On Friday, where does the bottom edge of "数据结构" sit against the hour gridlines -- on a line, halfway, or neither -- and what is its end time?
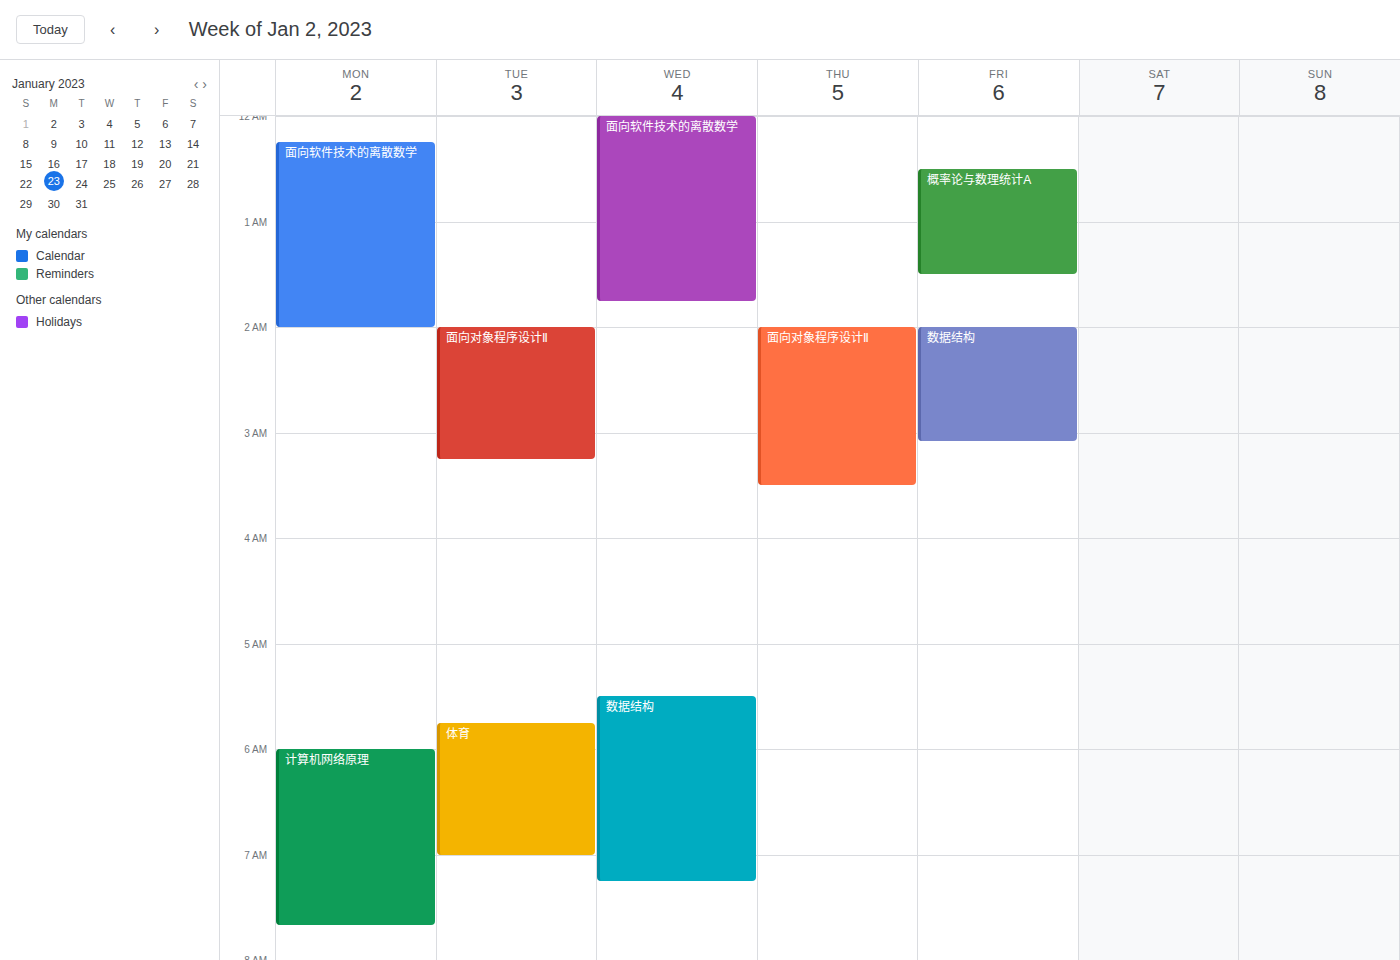
3:05 AM -- neither: 5 minutes below the 3 AM line and 55 minutes above the 4 AM line.